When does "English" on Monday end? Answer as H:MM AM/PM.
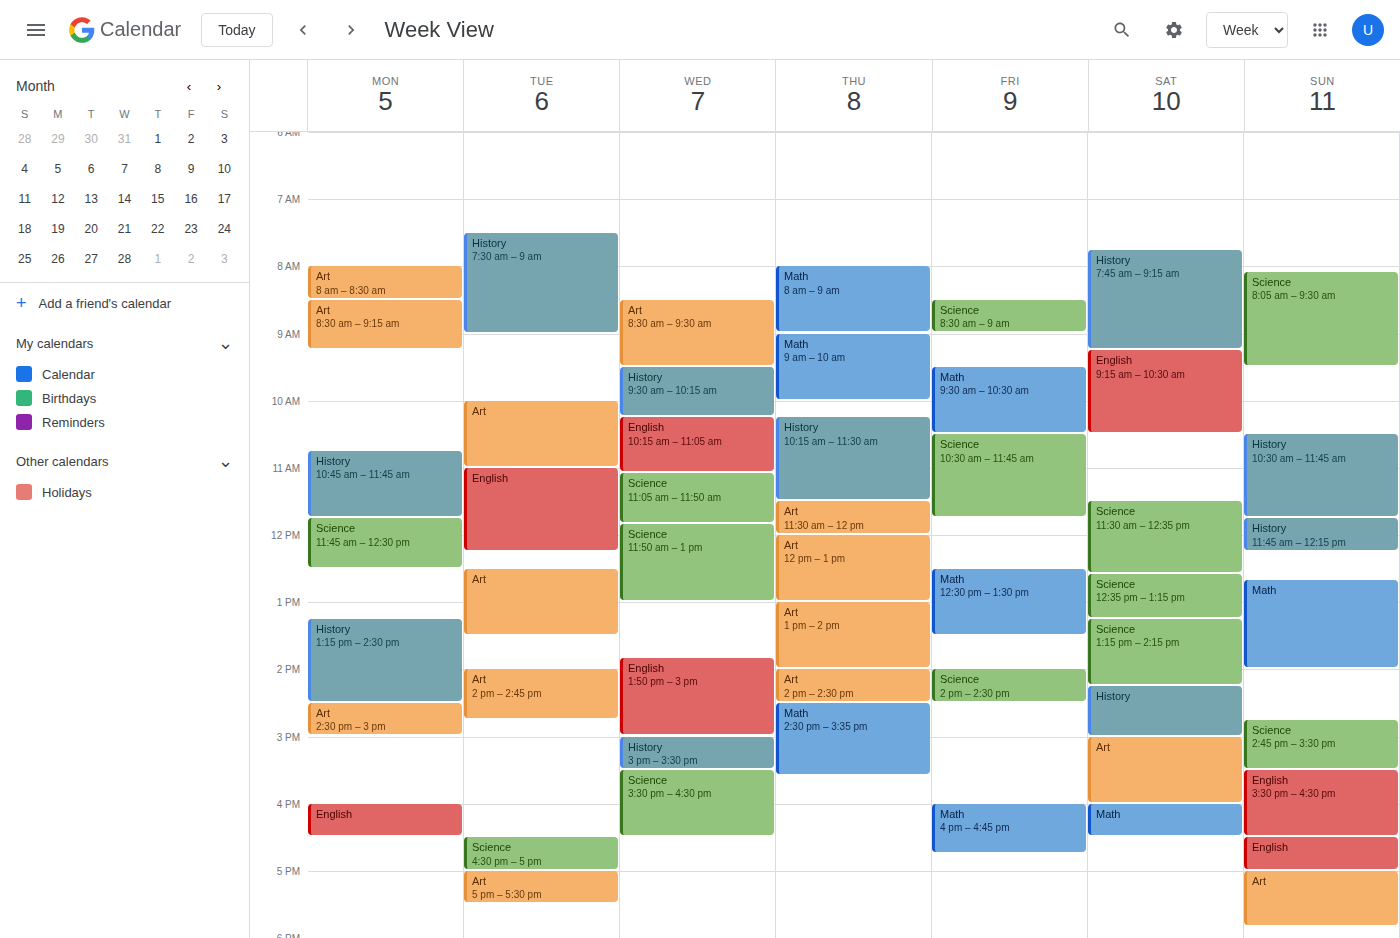
4:30 PM